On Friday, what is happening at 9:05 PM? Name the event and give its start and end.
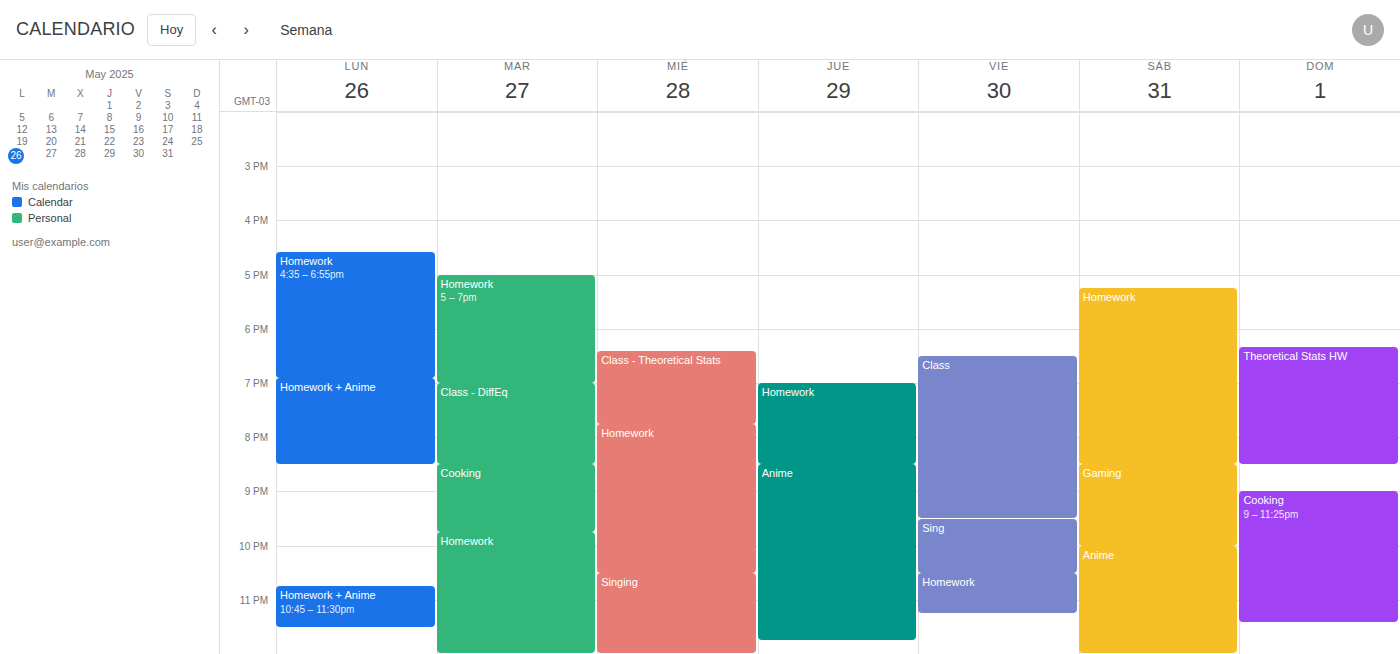
"Class", 6:30 PM to 9:30 PM